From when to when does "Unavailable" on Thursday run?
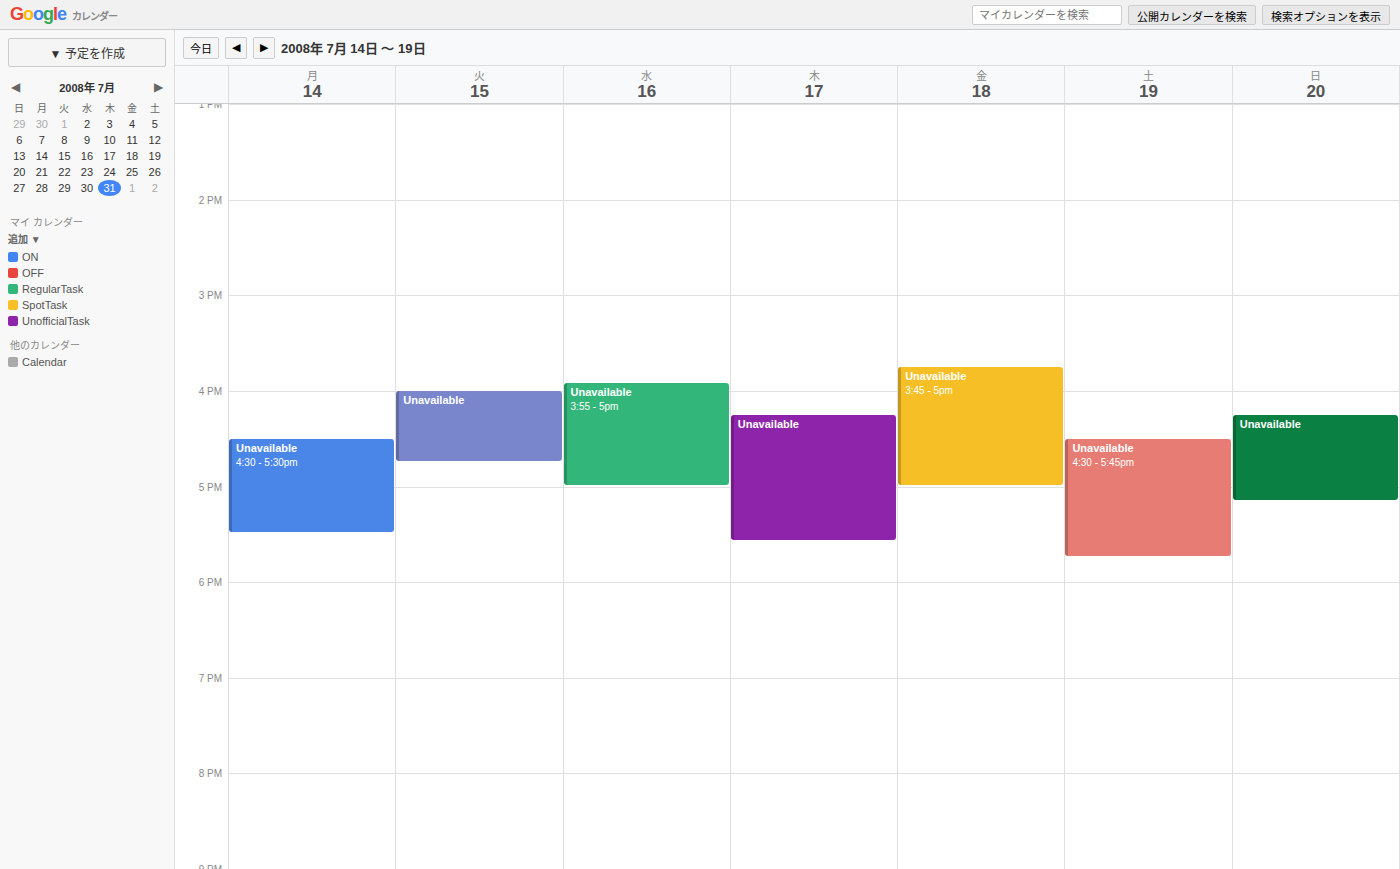
4:15 PM to 5:35 PM